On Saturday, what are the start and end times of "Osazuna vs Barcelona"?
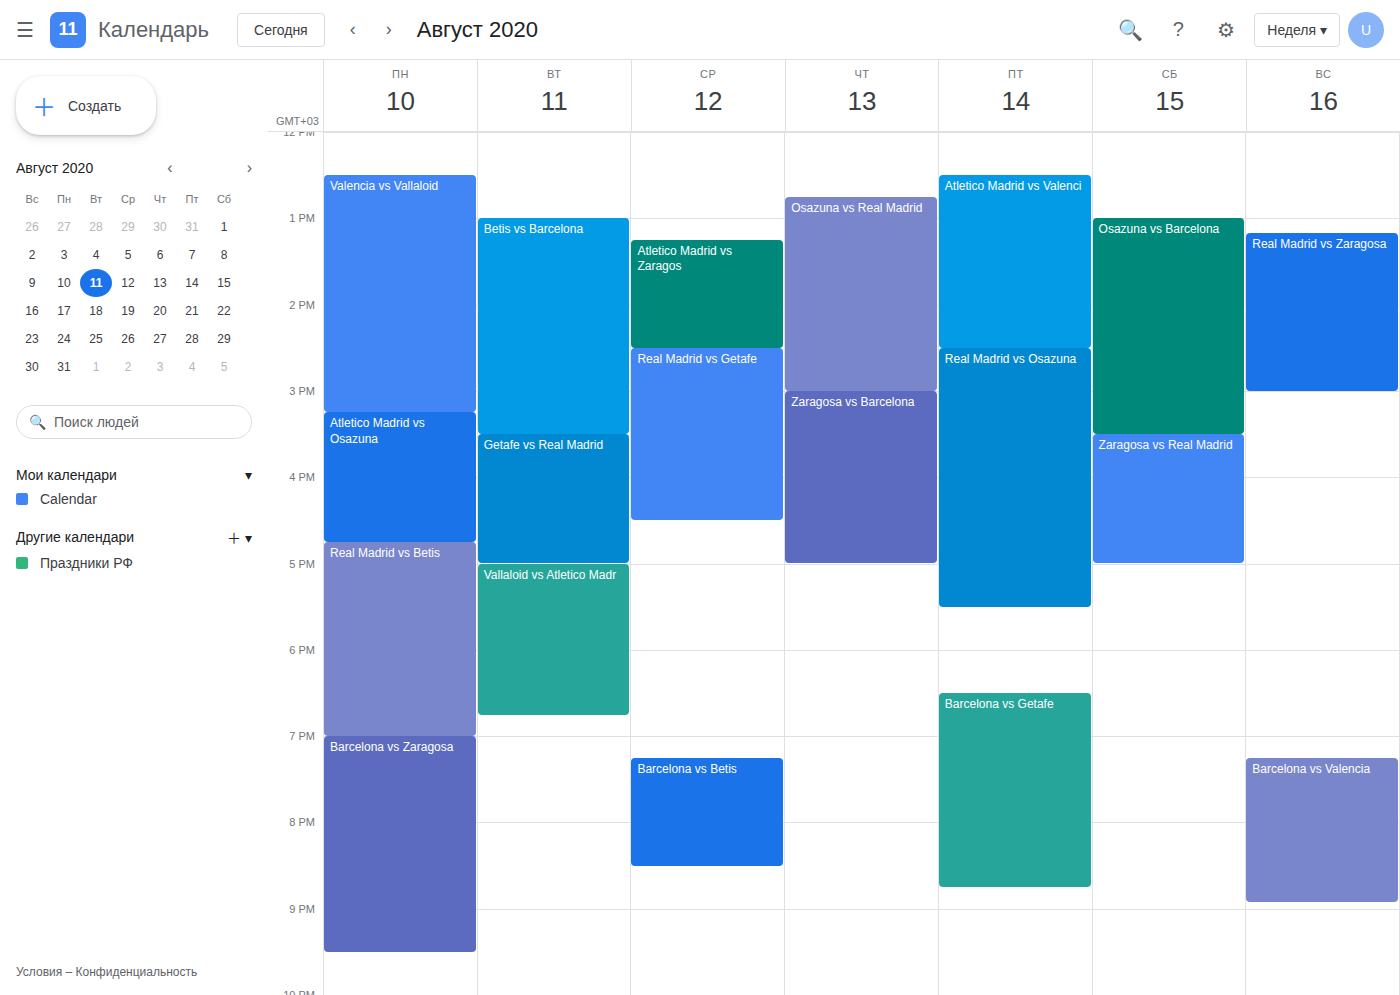
1:00 PM to 3:30 PM